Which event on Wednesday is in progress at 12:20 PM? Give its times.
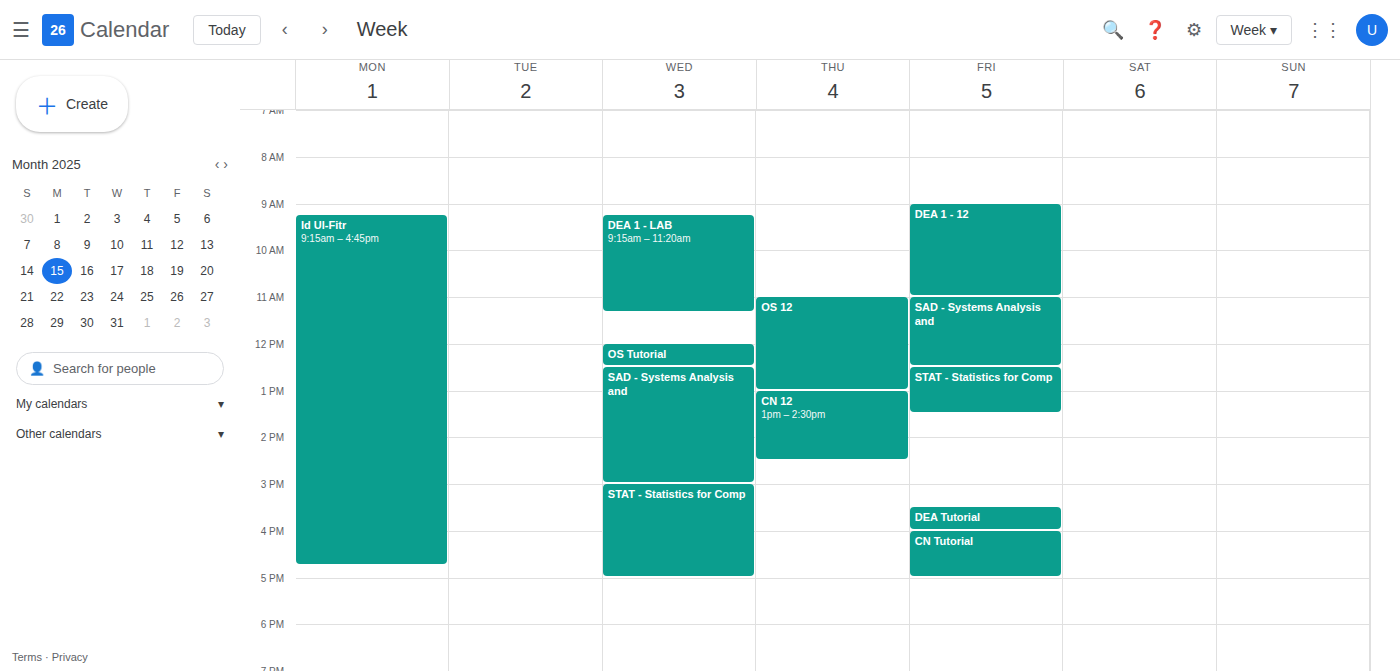
"OS Tutorial", 12:00 PM to 12:30 PM